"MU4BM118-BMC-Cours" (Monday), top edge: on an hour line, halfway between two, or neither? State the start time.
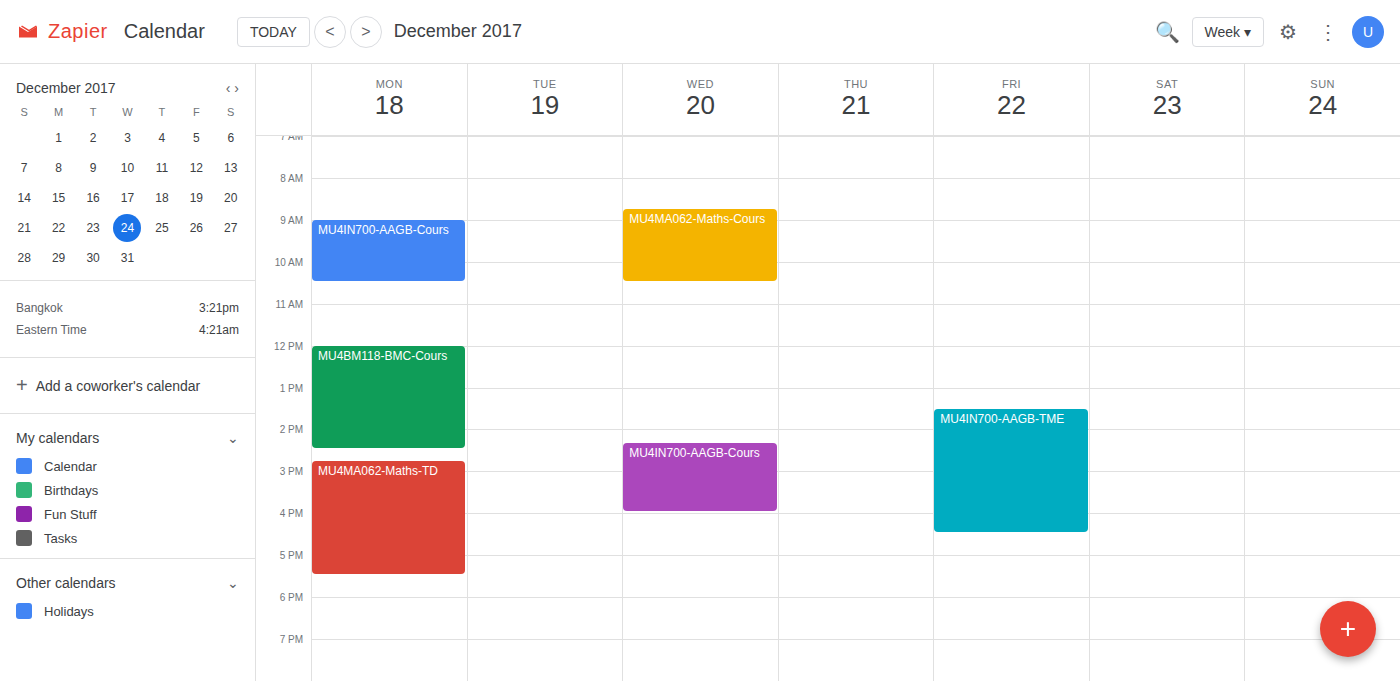
12:00 PM -- exactly on the 12 PM line.